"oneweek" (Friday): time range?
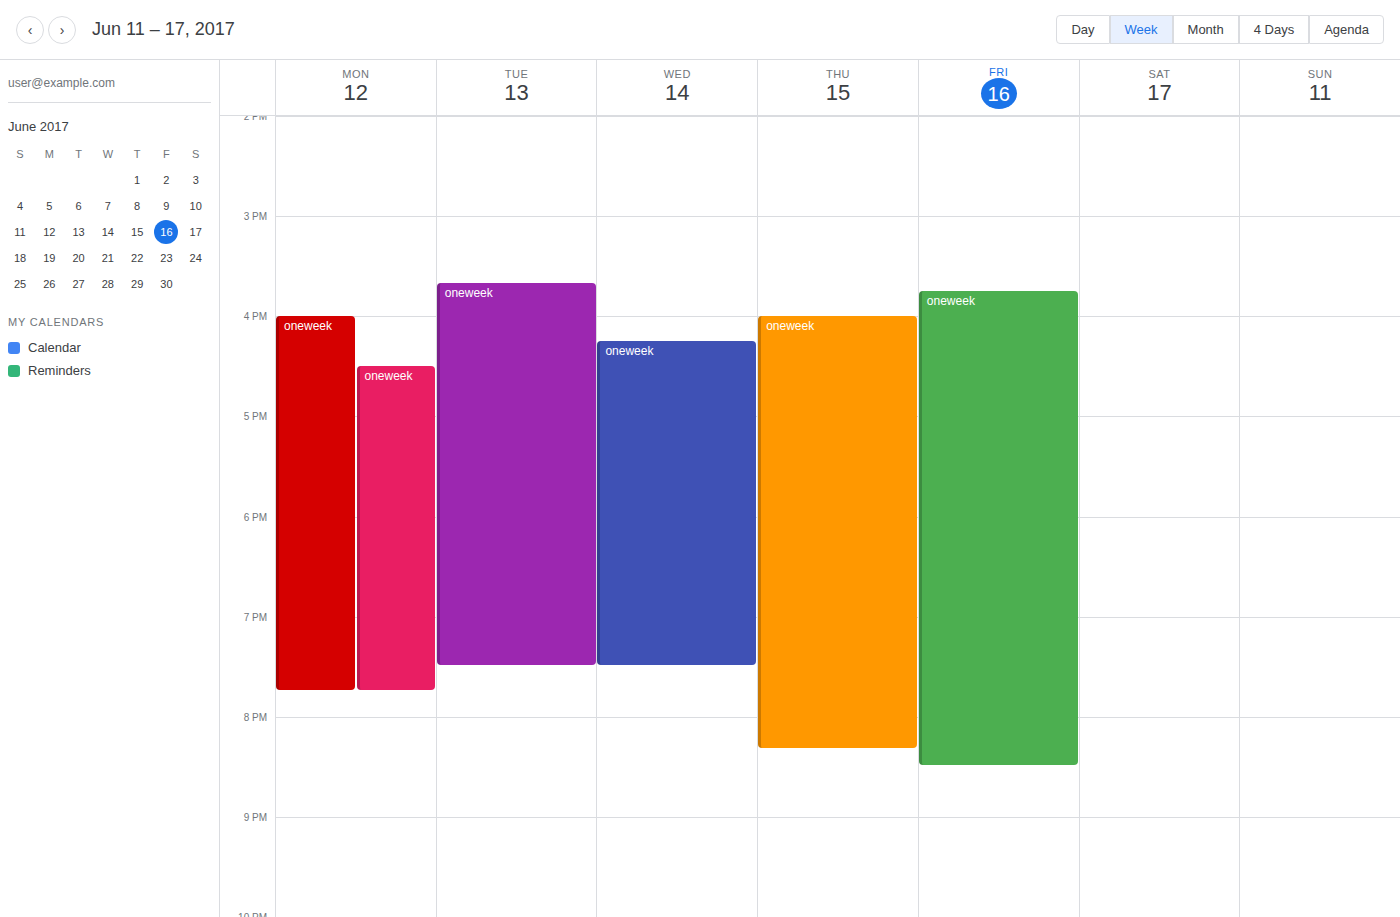
3:45 PM to 8:30 PM